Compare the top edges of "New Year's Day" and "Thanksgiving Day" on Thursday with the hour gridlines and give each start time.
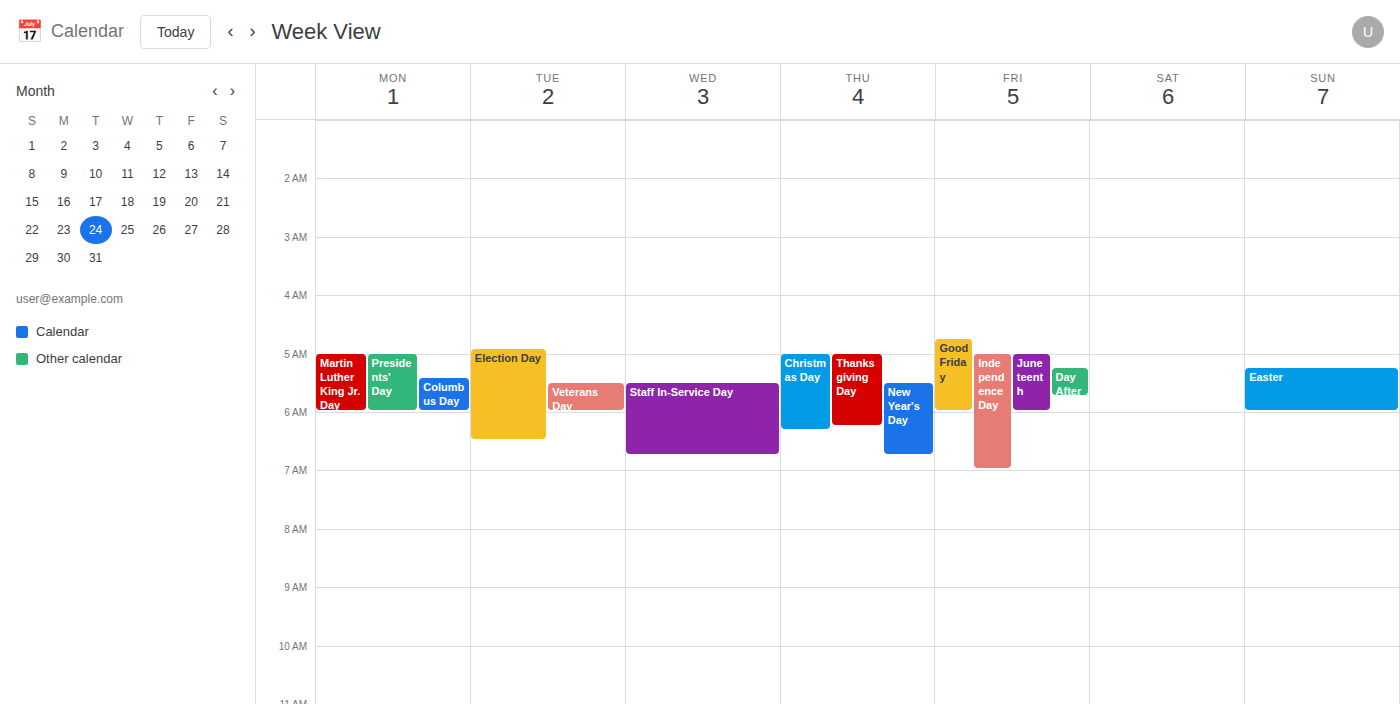
"New Year's Day": 5:30 AM, halfway between the 5 AM and 6 AM lines. "Thanksgiving Day": 5:00 AM, exactly on the 5 AM line.